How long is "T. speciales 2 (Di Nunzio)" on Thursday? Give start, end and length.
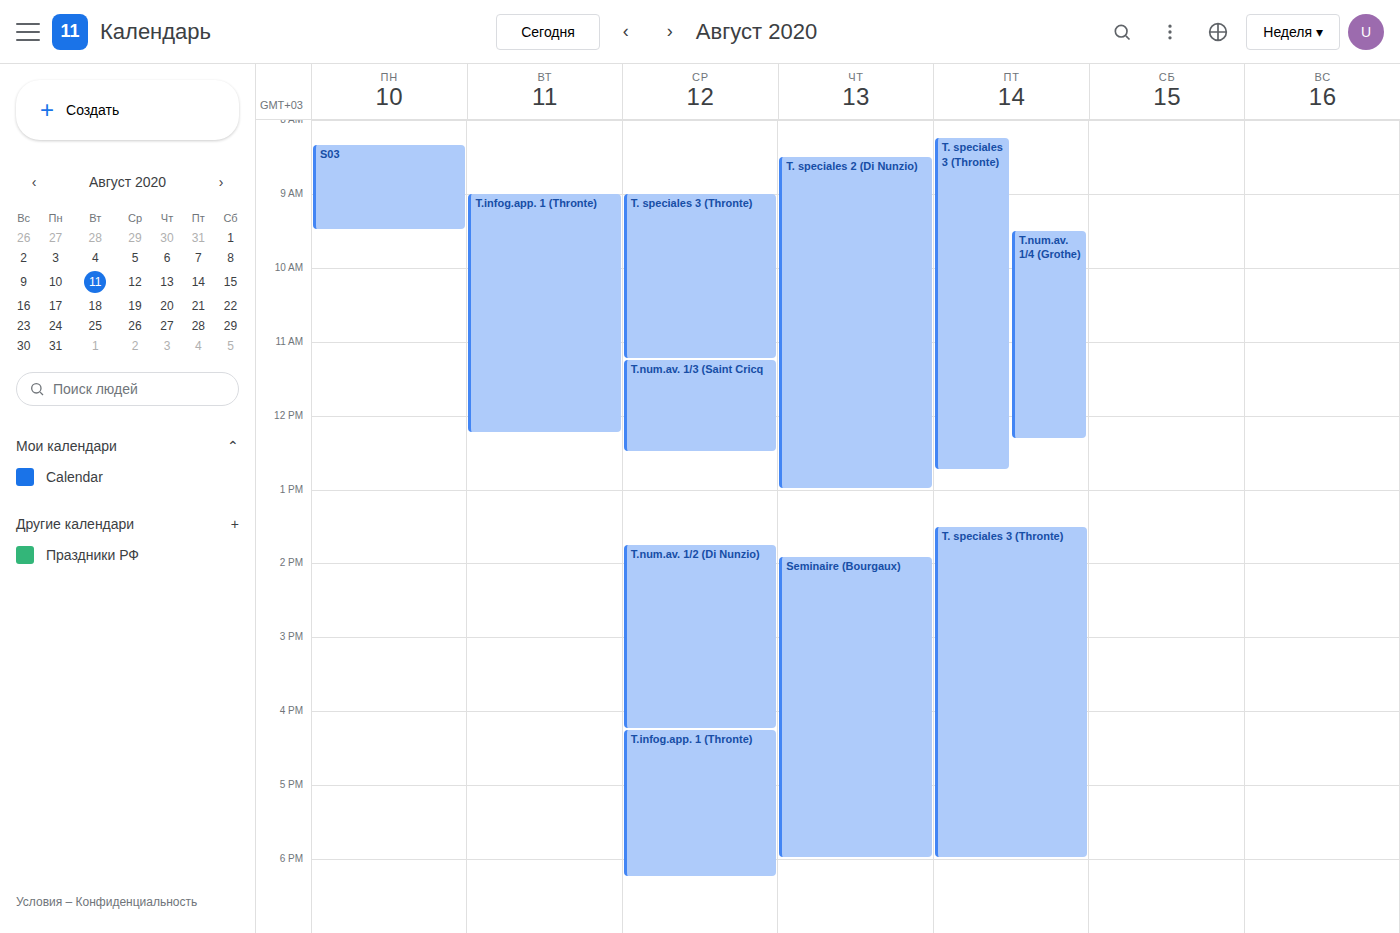
8:30 AM to 1:00 PM, 4 hours 30 minutes